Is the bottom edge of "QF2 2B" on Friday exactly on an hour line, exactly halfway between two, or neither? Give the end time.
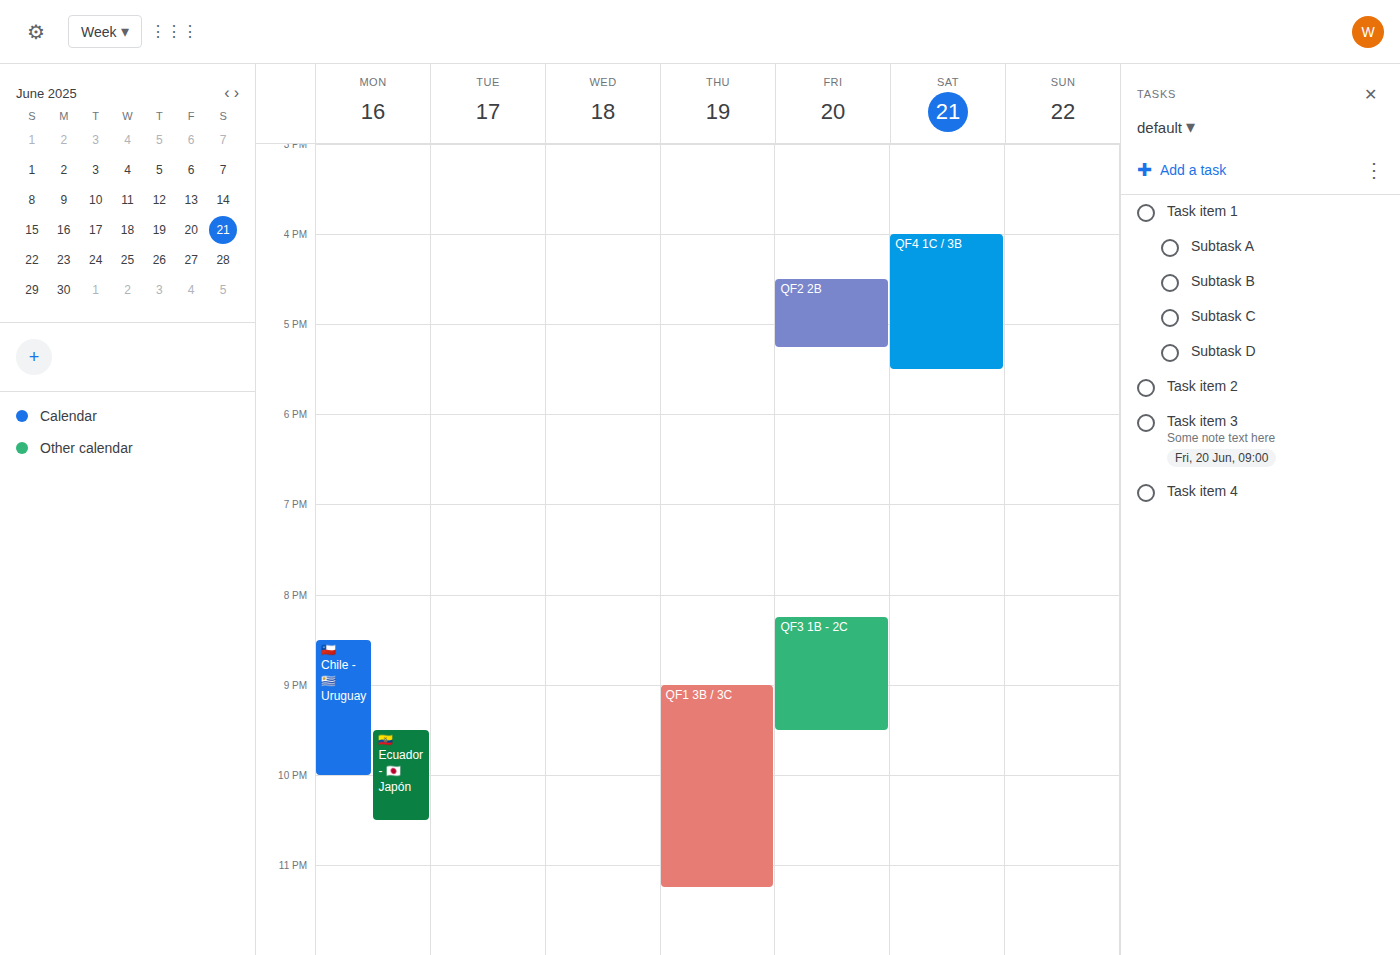
5:15 PM -- neither: a quarter of the way from the 5 PM line to the 6 PM line.